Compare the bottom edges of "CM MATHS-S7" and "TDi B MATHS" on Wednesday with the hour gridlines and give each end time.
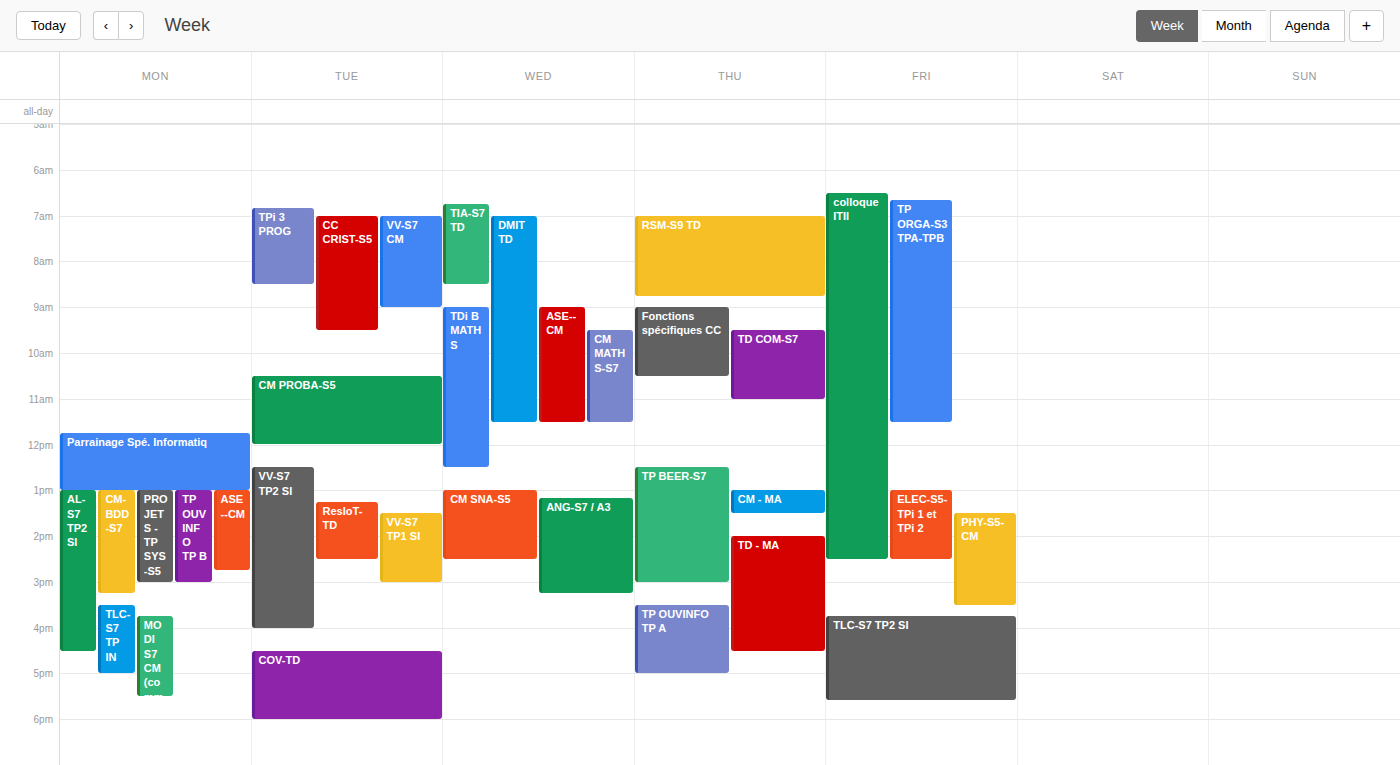
"CM MATHS-S7": 11:30, halfway between the 11:00 and 12:00 lines. "TDi B MATHS": 12:30, halfway between the 12:00 and 13:00 lines.